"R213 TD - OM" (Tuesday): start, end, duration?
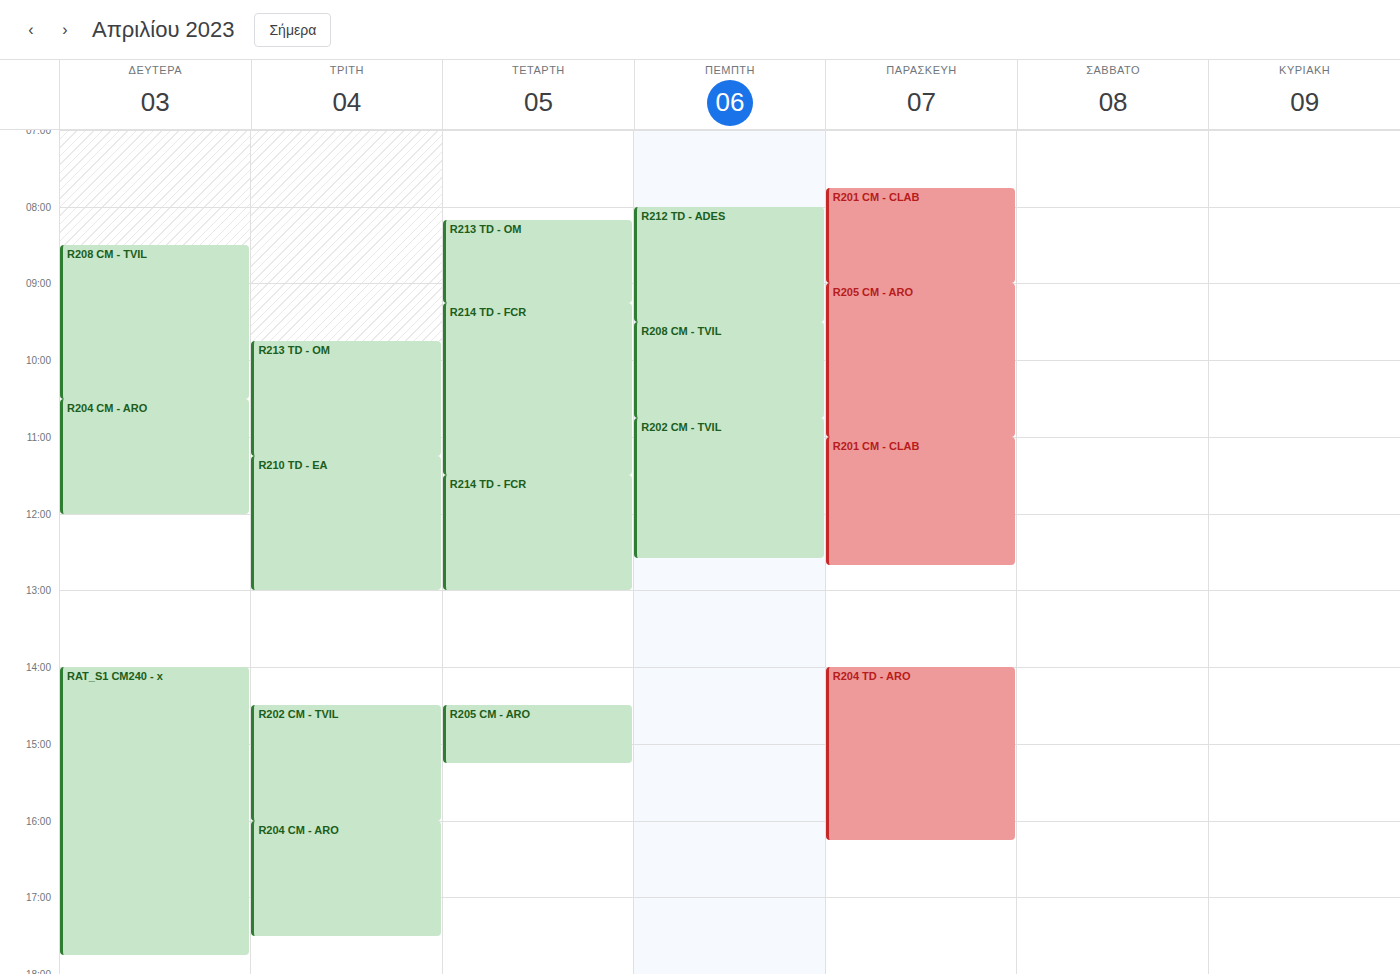
9:45 AM to 11:15 AM, 1 hour 30 minutes